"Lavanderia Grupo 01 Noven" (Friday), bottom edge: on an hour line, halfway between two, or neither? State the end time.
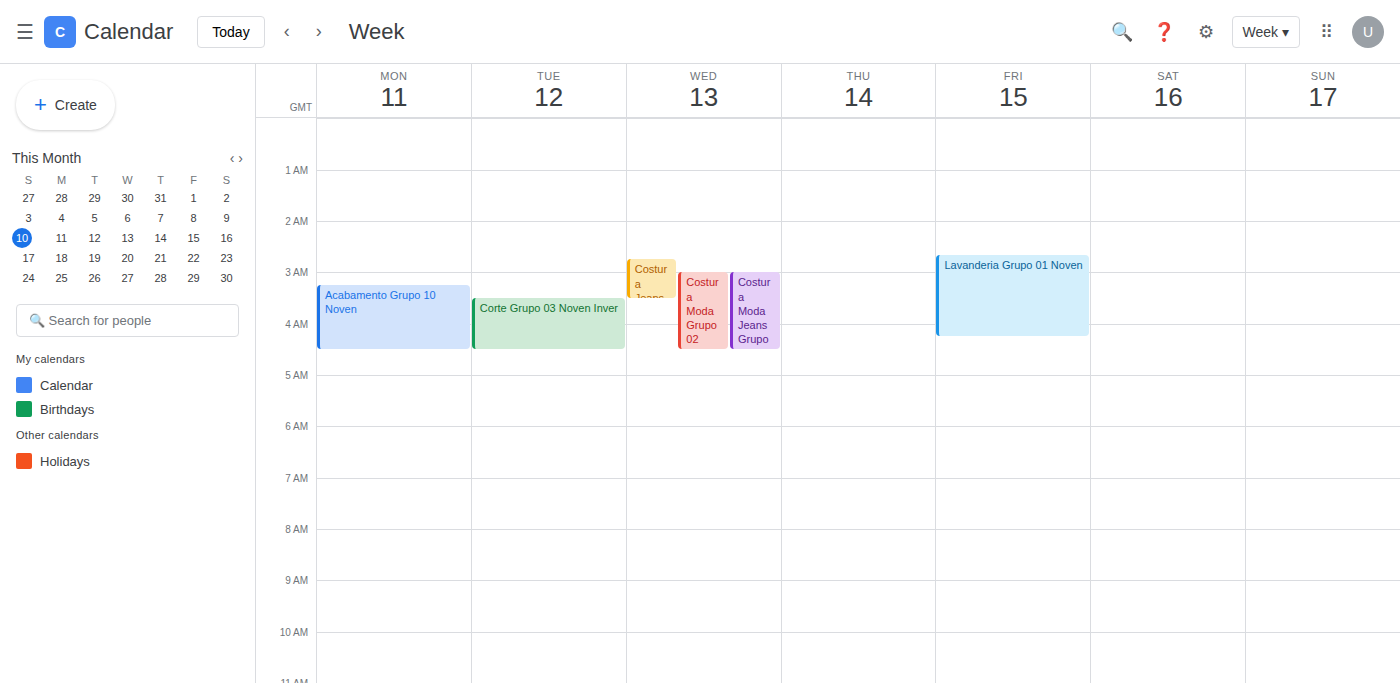
4:15 AM -- neither: a quarter of the way from the 4 AM line to the 5 AM line.